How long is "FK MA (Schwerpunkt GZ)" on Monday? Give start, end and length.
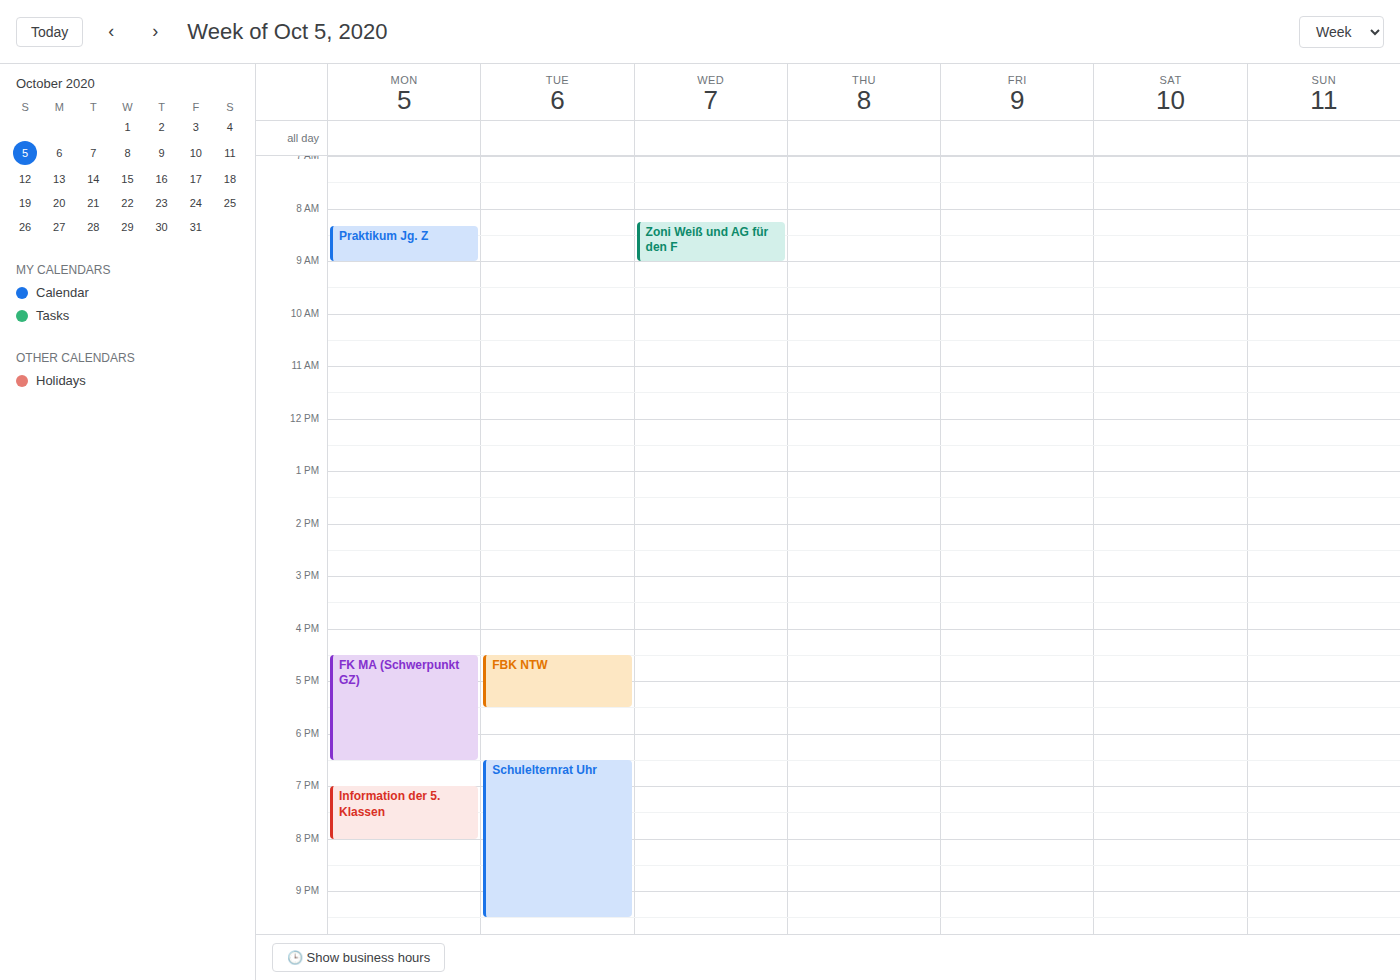
4:30 PM to 6:30 PM, 2 hours